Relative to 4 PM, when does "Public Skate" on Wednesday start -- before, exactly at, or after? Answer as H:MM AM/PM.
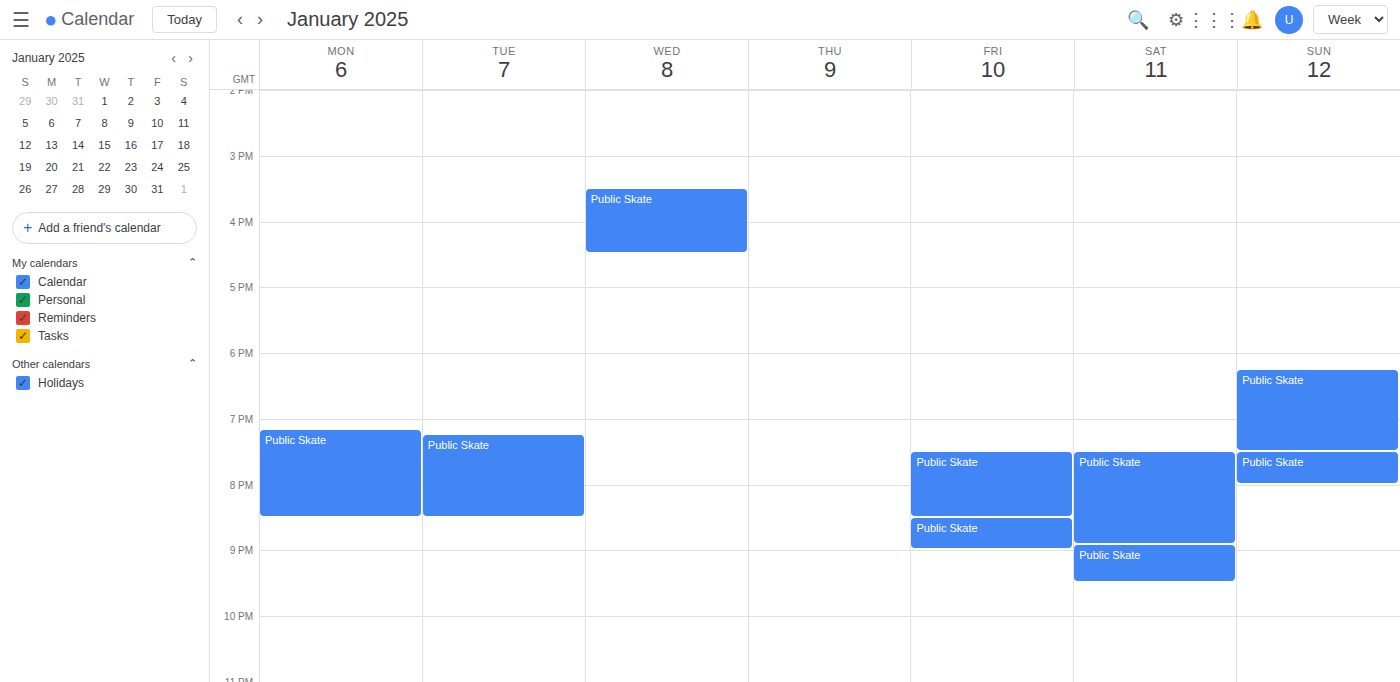
3:30 PM -- before 4 PM, 30 minutes above the 4 PM line.